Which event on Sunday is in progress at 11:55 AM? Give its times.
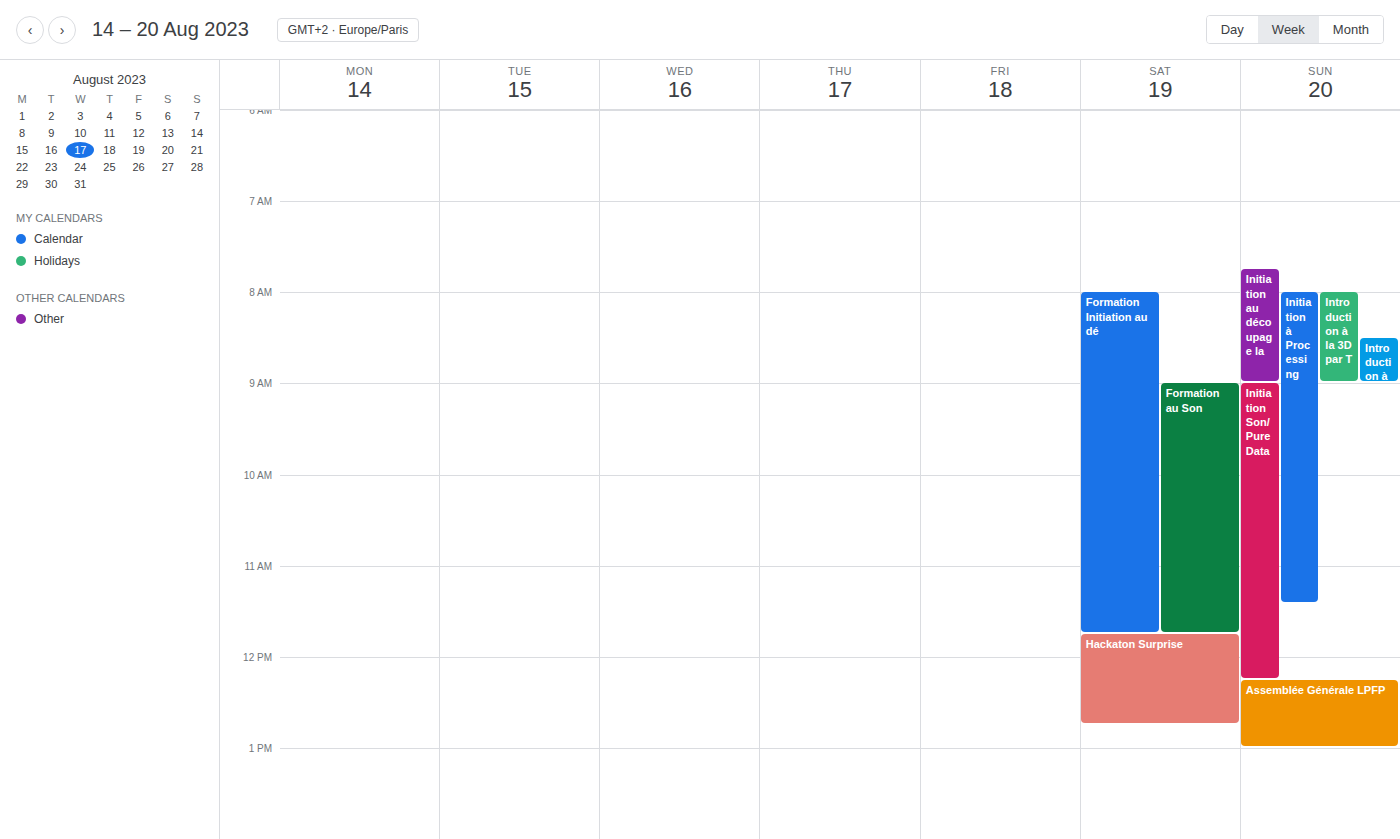
"Initiation Son/PureData", 9:00 AM to 12:15 PM